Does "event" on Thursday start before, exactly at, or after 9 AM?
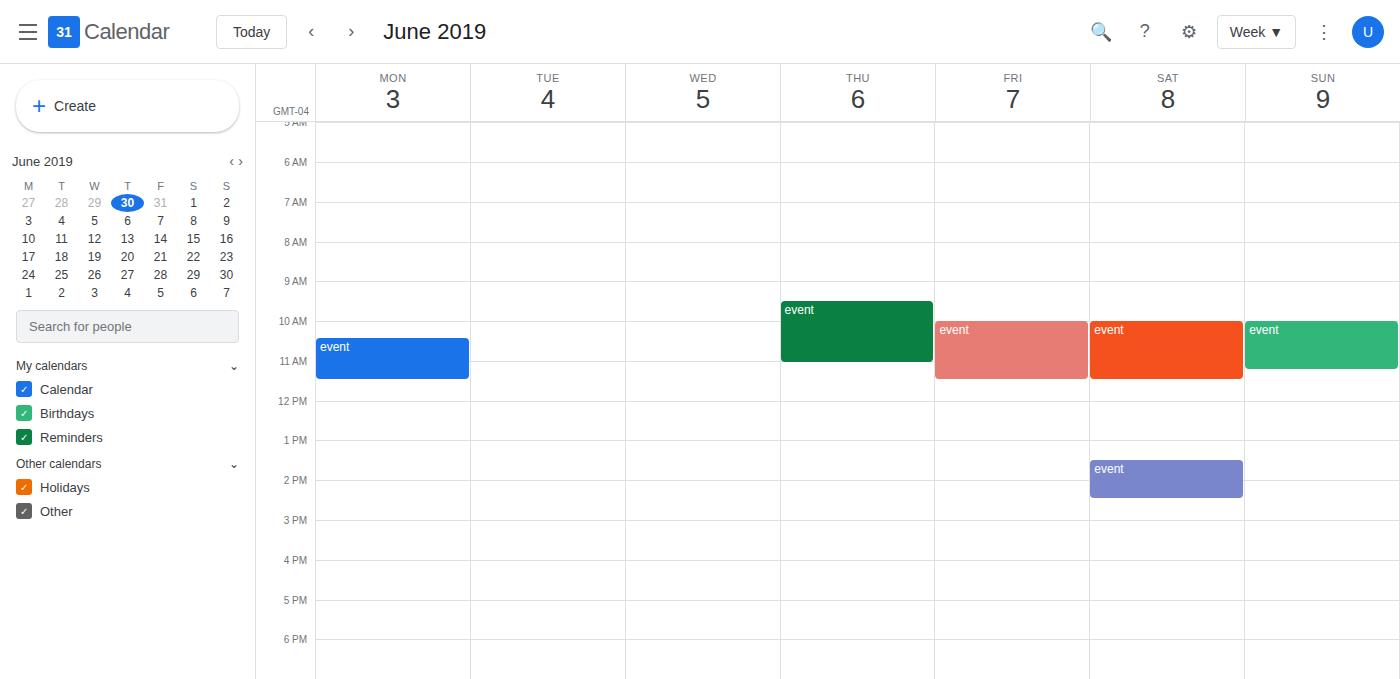
9:30 AM -- after 9 AM, 30 minutes below the 9 AM line.